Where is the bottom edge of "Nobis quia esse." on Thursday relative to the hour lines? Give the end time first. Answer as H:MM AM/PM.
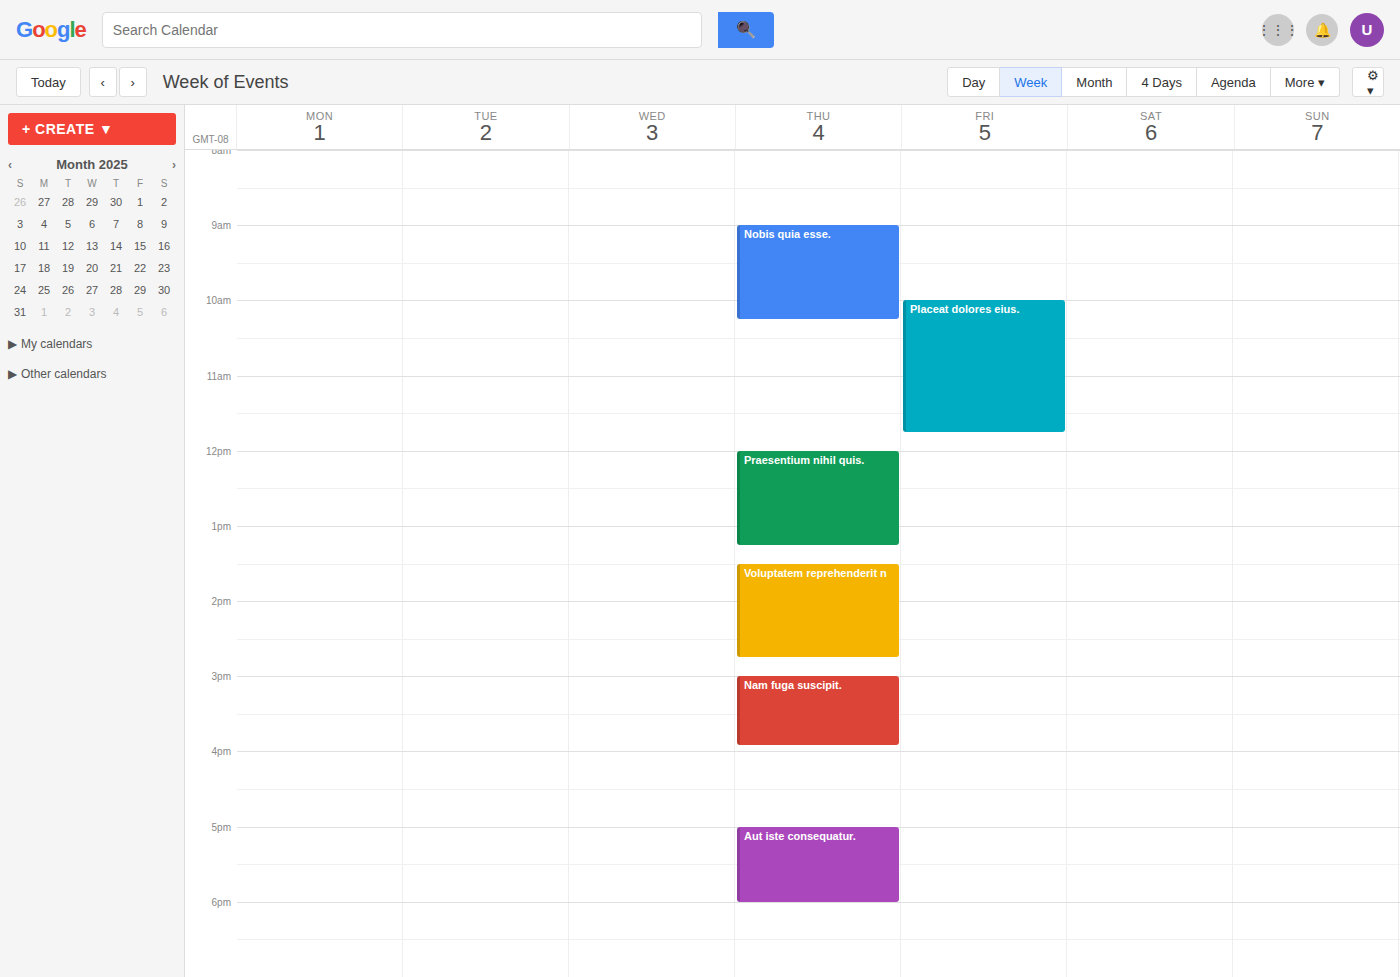
10:15 AM -- neither: a quarter of the way from the 10 AM line to the 11 AM line.